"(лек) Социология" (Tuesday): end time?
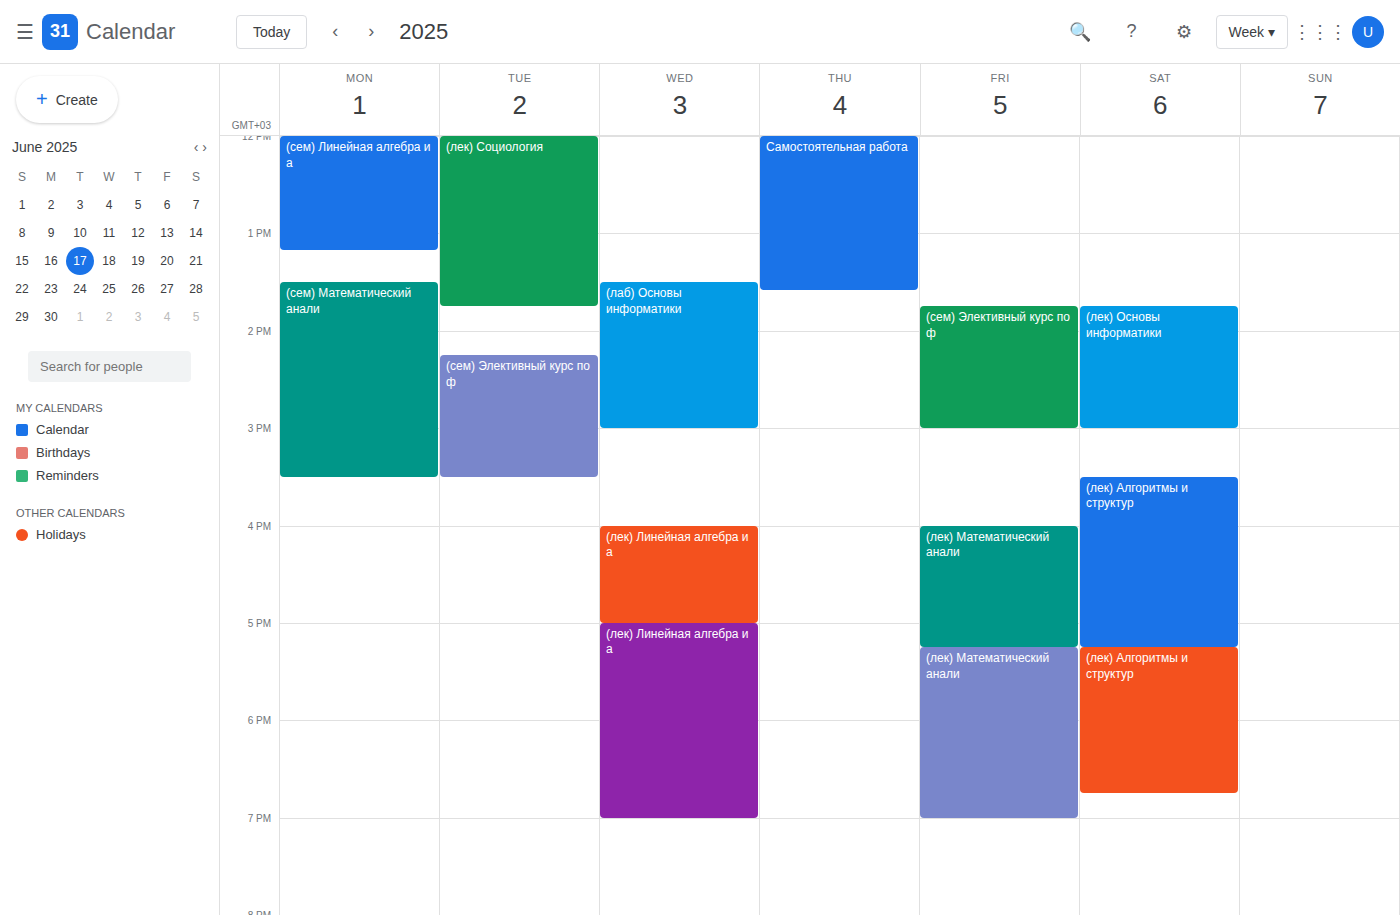
1:45 PM